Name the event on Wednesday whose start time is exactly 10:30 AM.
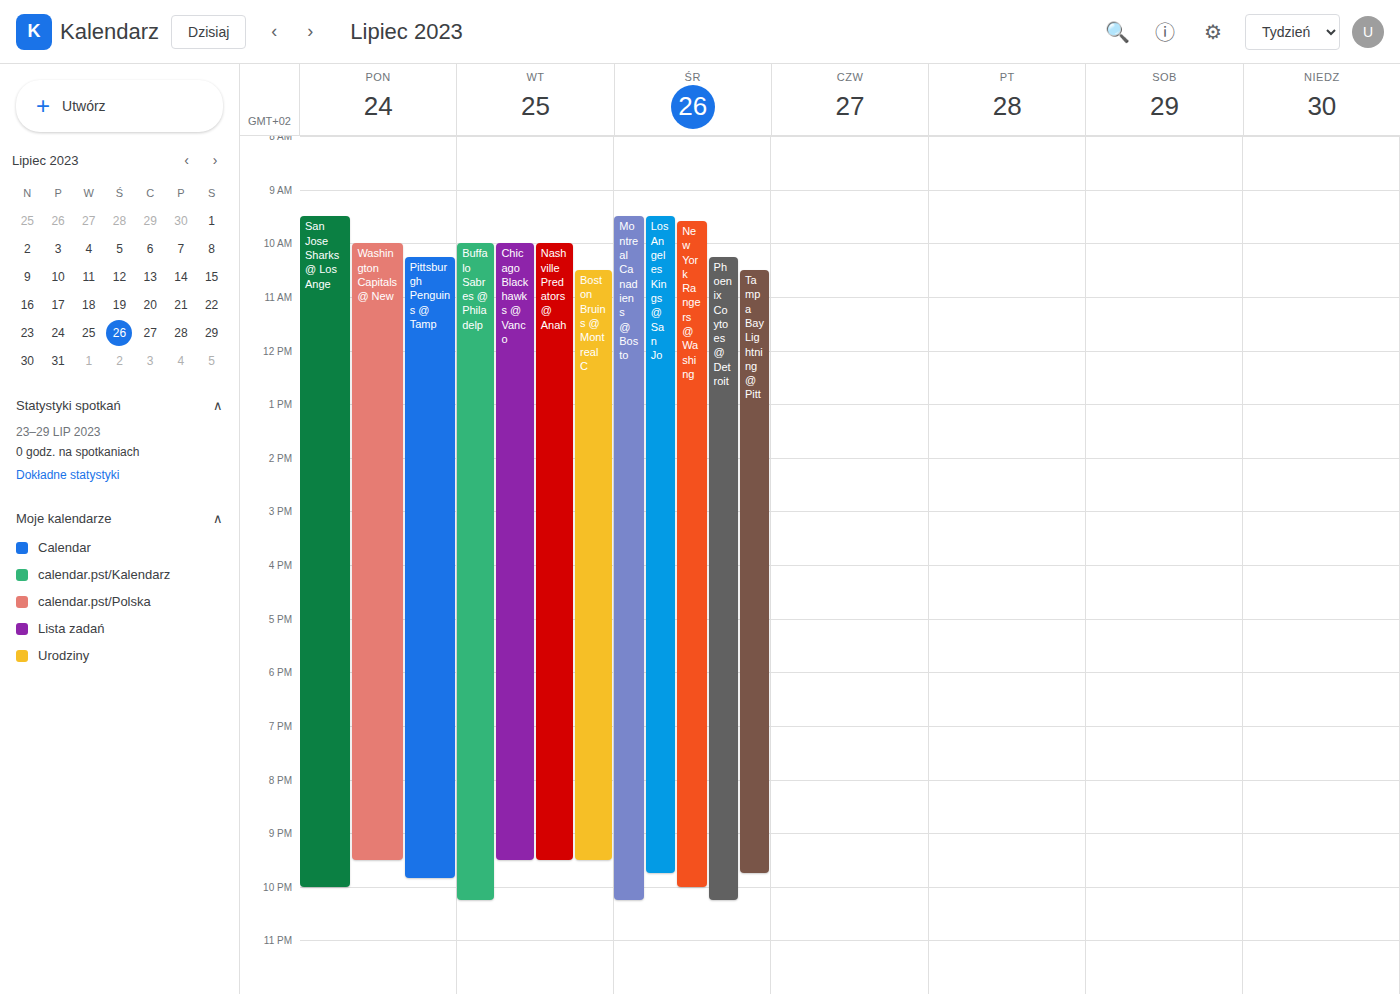
"Tampa Bay Lightning @ Pitt"